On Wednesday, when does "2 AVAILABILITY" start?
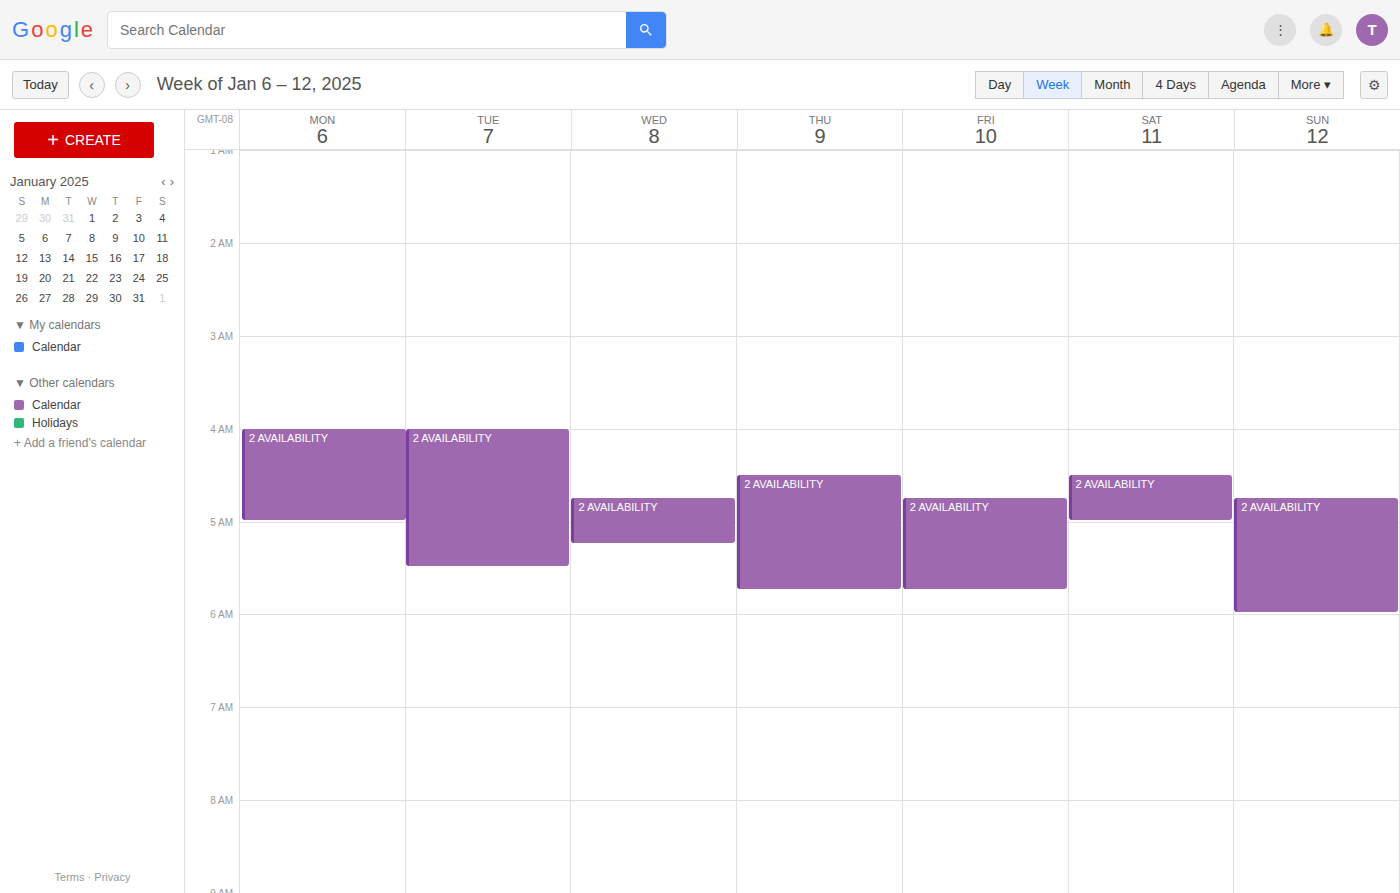
4:45 AM